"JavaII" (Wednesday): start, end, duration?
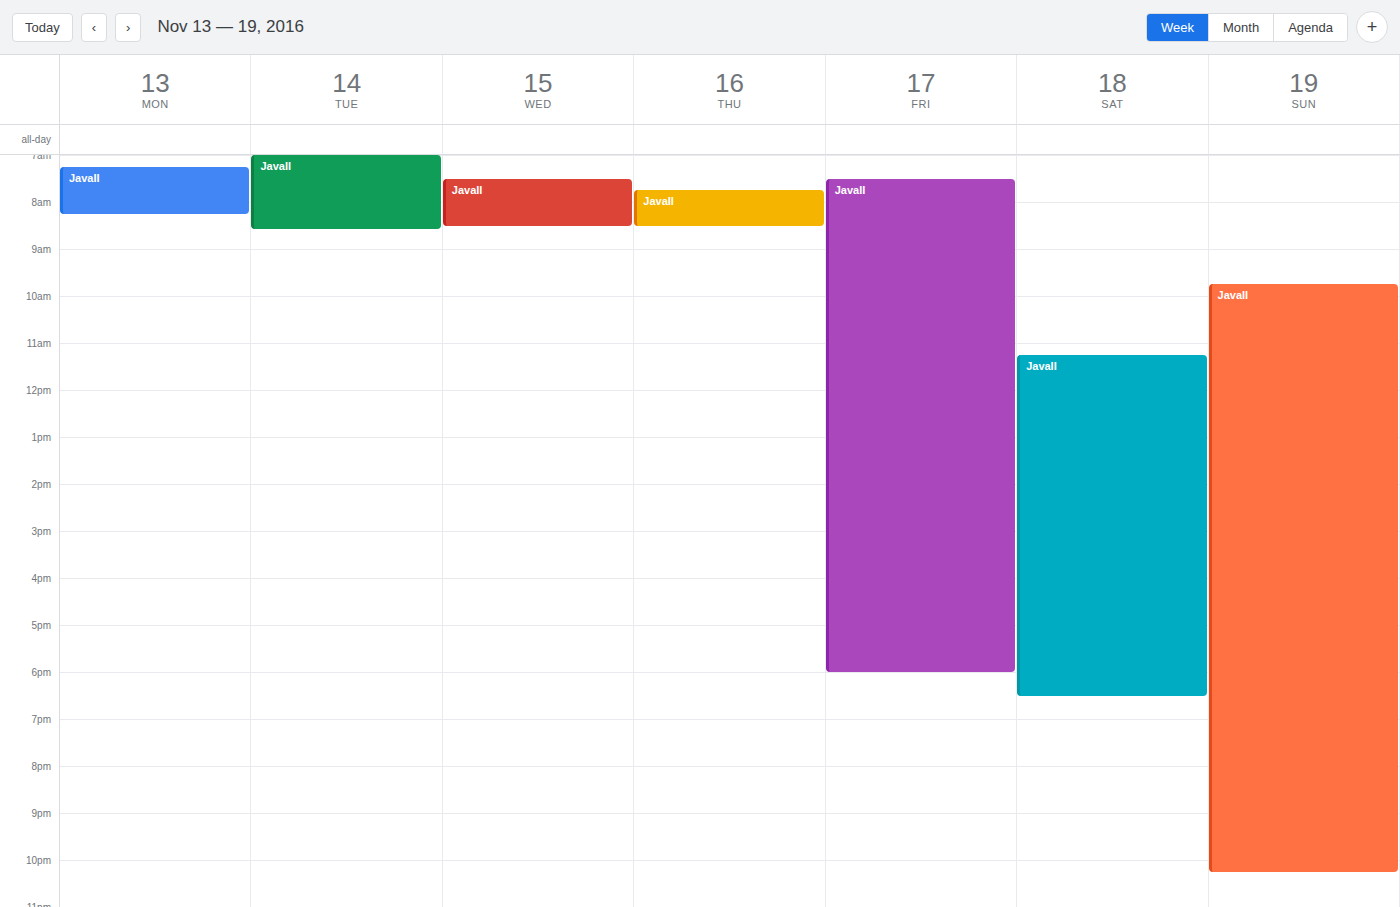
7:30 AM to 8:30 AM, 1 hour